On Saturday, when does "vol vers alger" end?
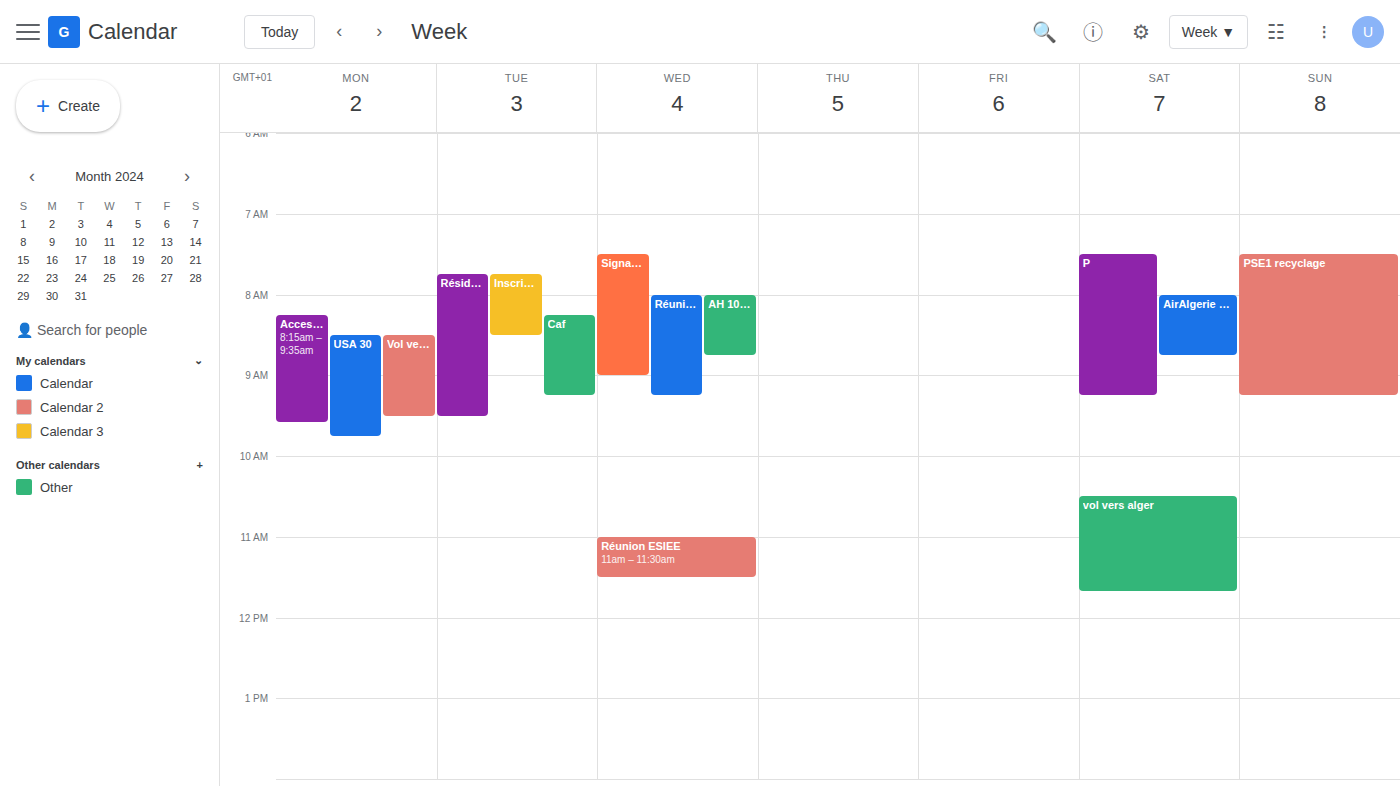
11:40